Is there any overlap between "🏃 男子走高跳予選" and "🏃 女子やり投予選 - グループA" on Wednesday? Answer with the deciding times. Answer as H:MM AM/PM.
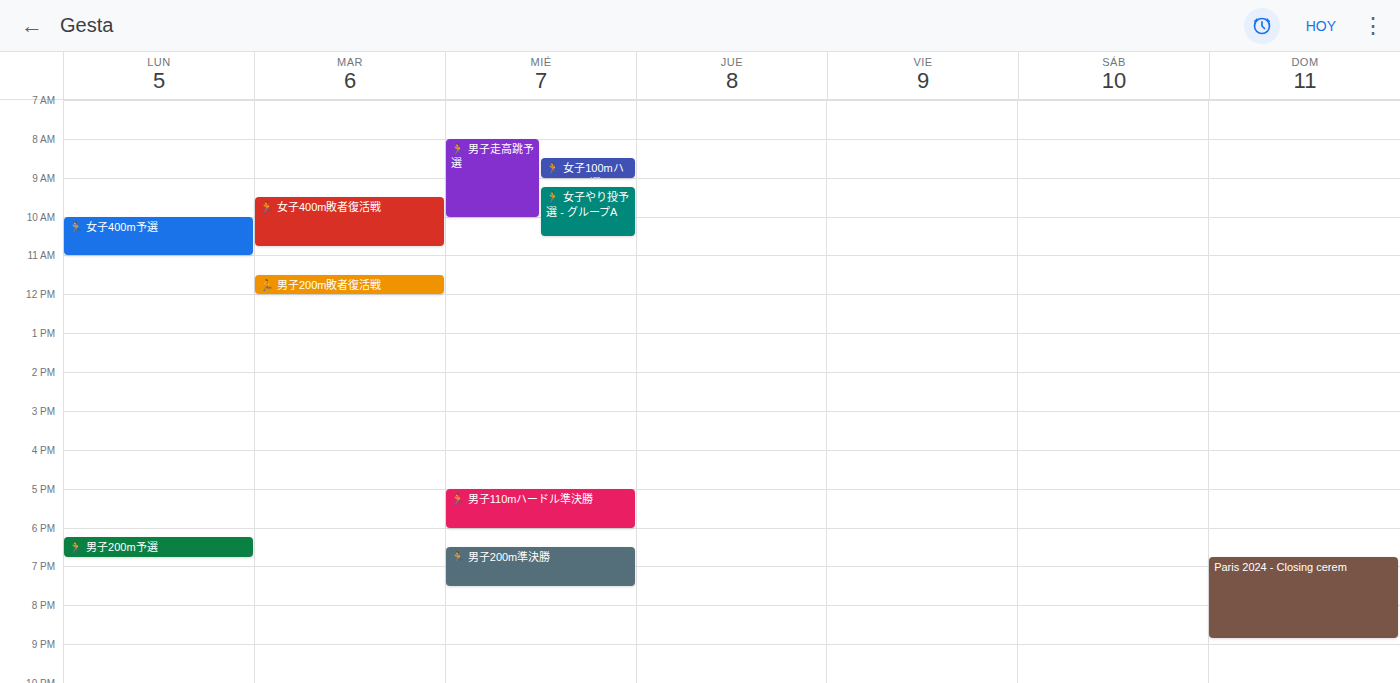
"🏃 女子やり投予選 - グループA" starts at 9:15 AM, before "🏃 男子走高跳予選" ends at 10:00 AM -- they overlap.